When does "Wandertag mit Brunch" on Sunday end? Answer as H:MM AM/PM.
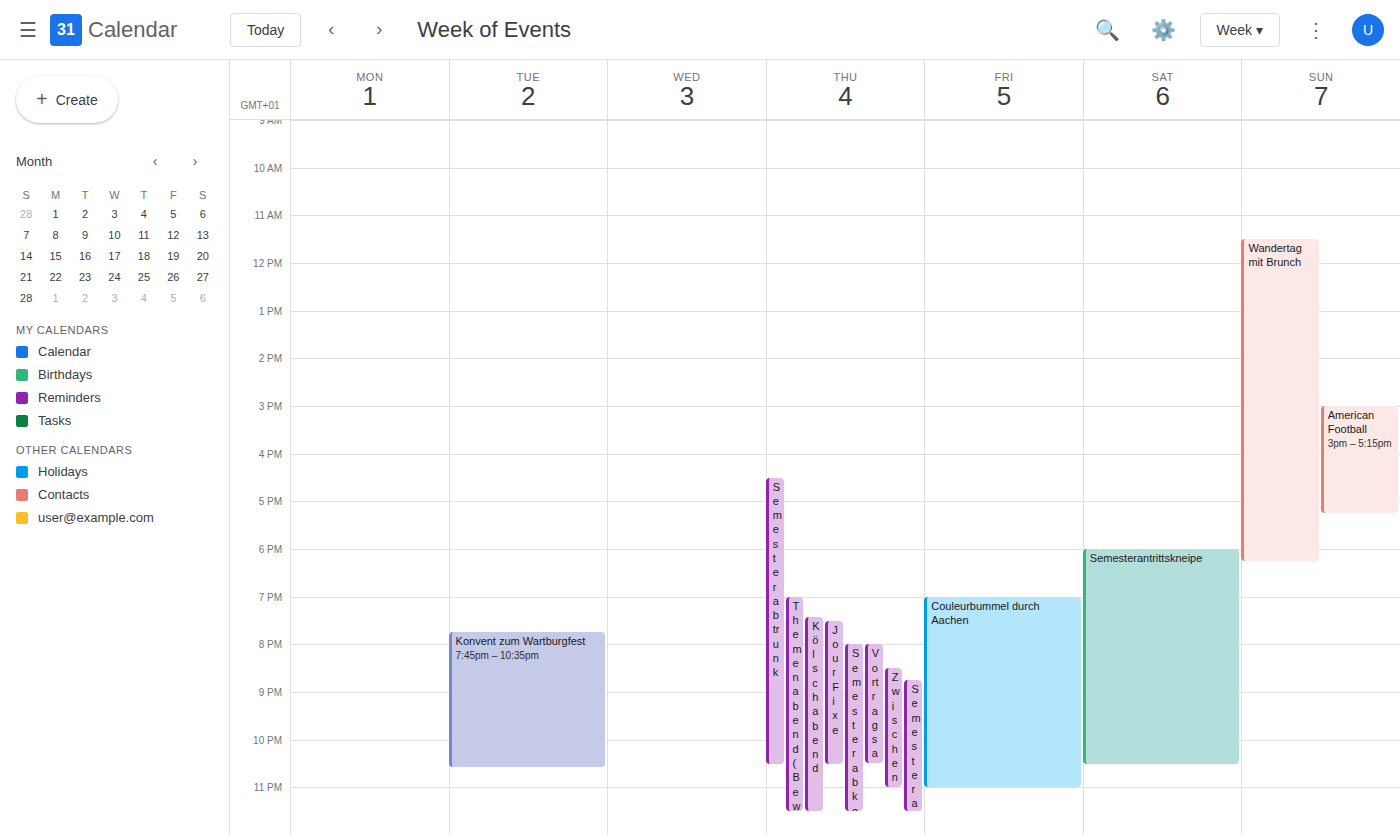
6:15 PM